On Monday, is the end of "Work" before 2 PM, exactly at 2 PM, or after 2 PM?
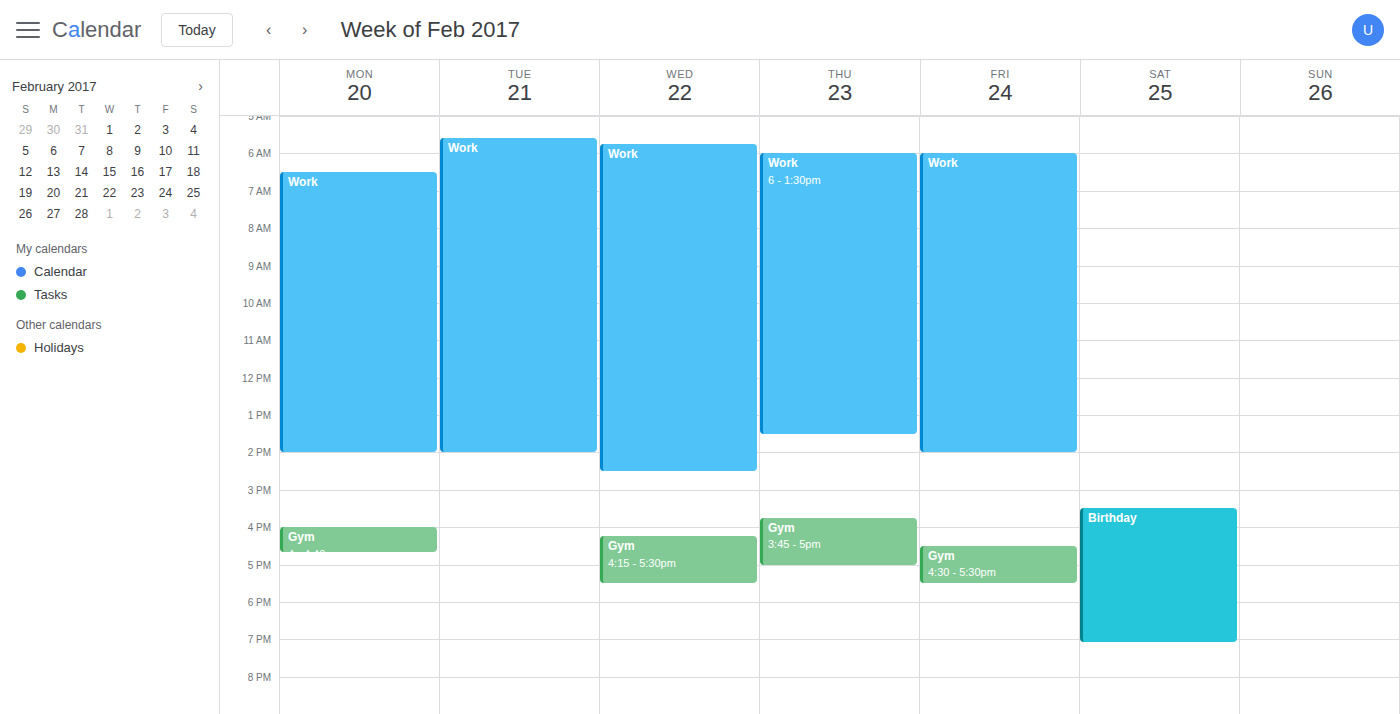
2:00 PM -- exactly at 2 PM, on the 2 PM line.